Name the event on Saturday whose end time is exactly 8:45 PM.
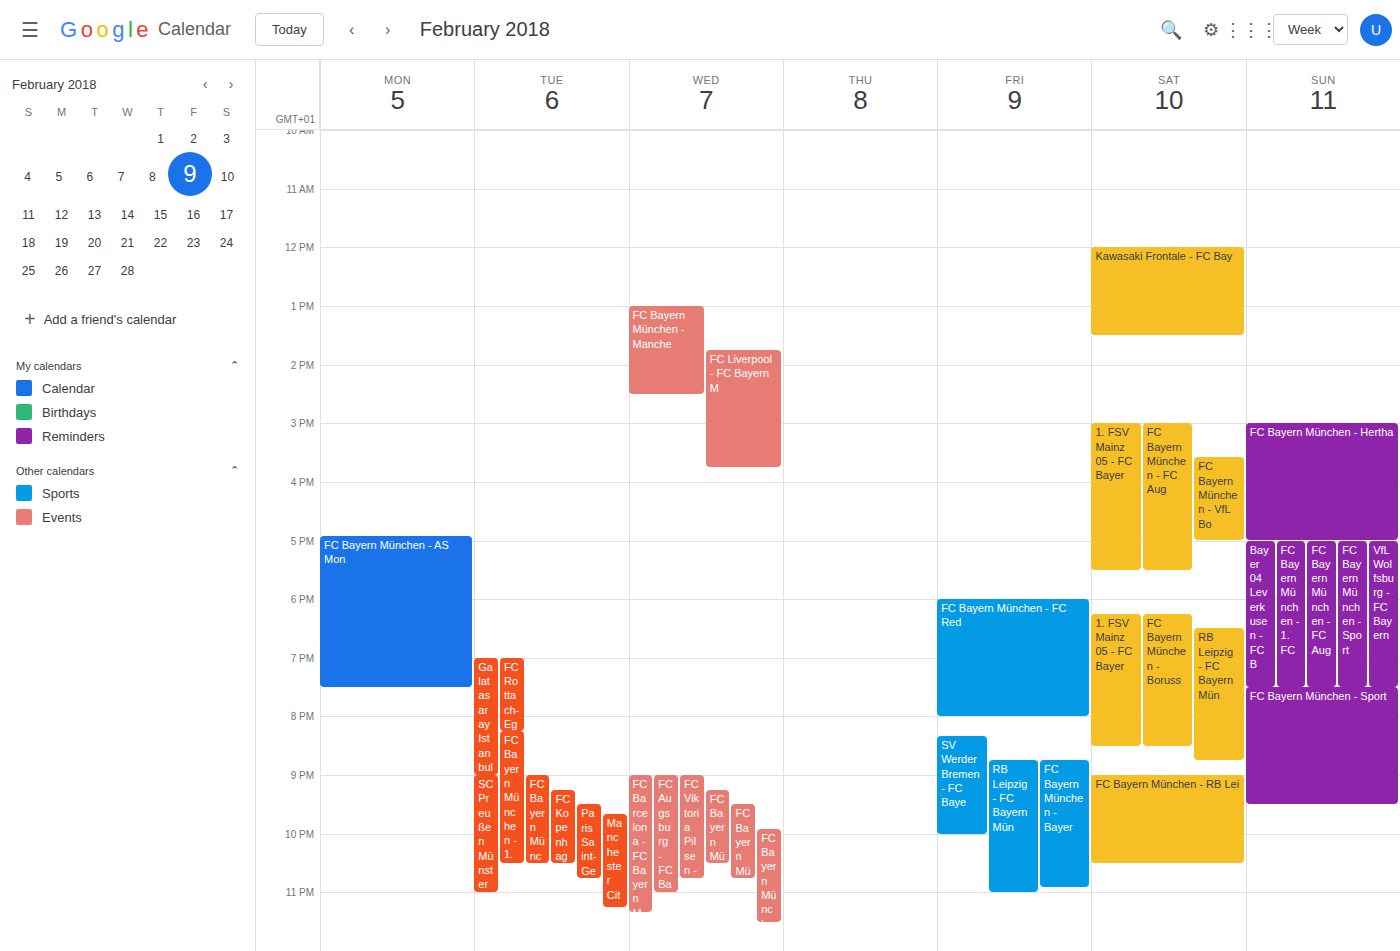
"RB Leipzig - FC Bayern Mün"